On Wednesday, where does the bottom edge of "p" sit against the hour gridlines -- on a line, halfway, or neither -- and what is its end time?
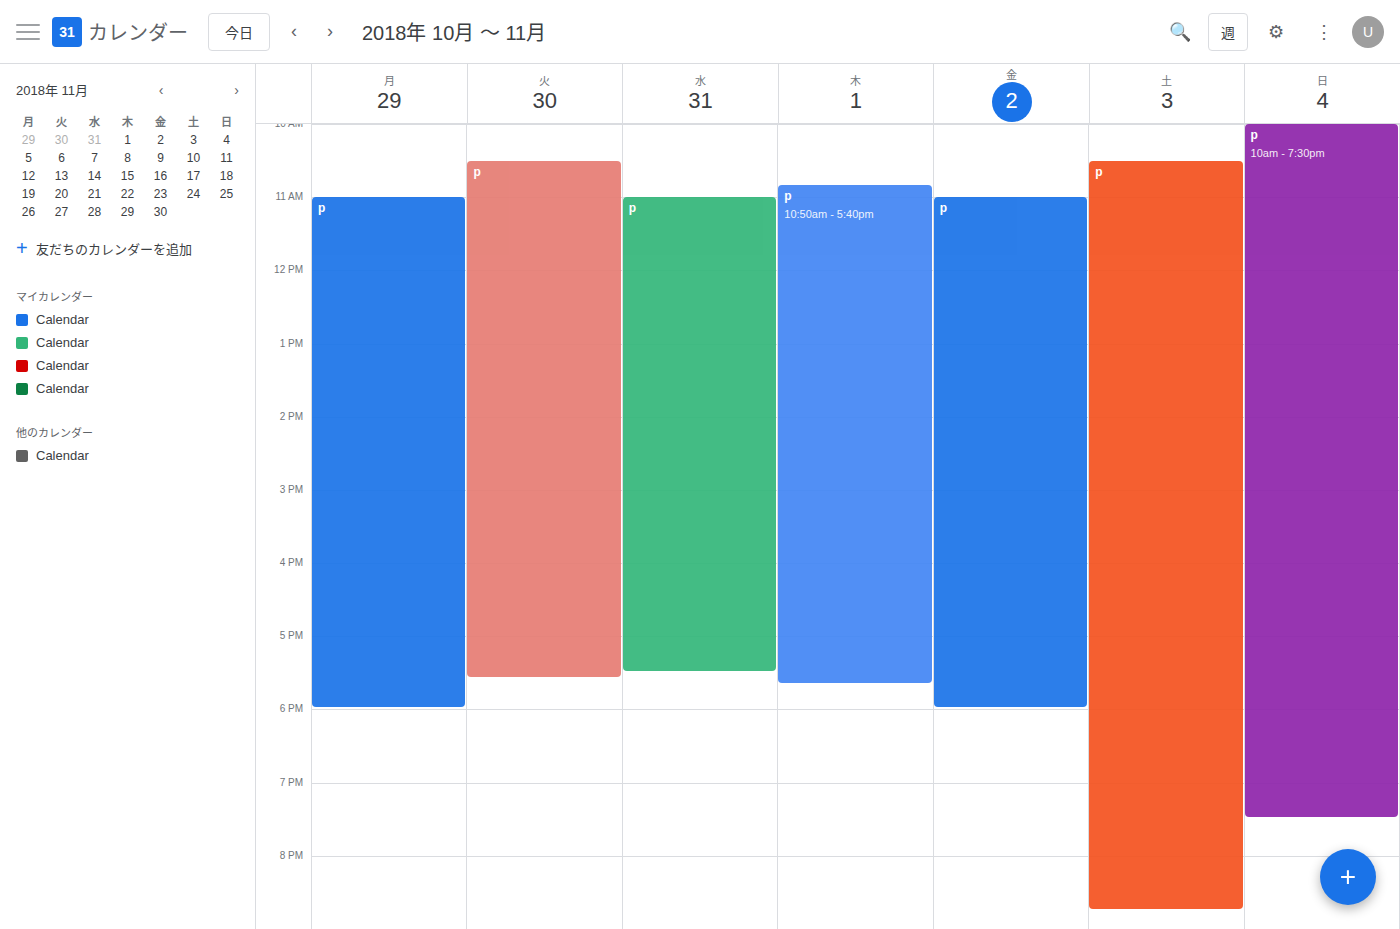
5:30 PM -- halfway between the 5 PM and 6 PM lines.